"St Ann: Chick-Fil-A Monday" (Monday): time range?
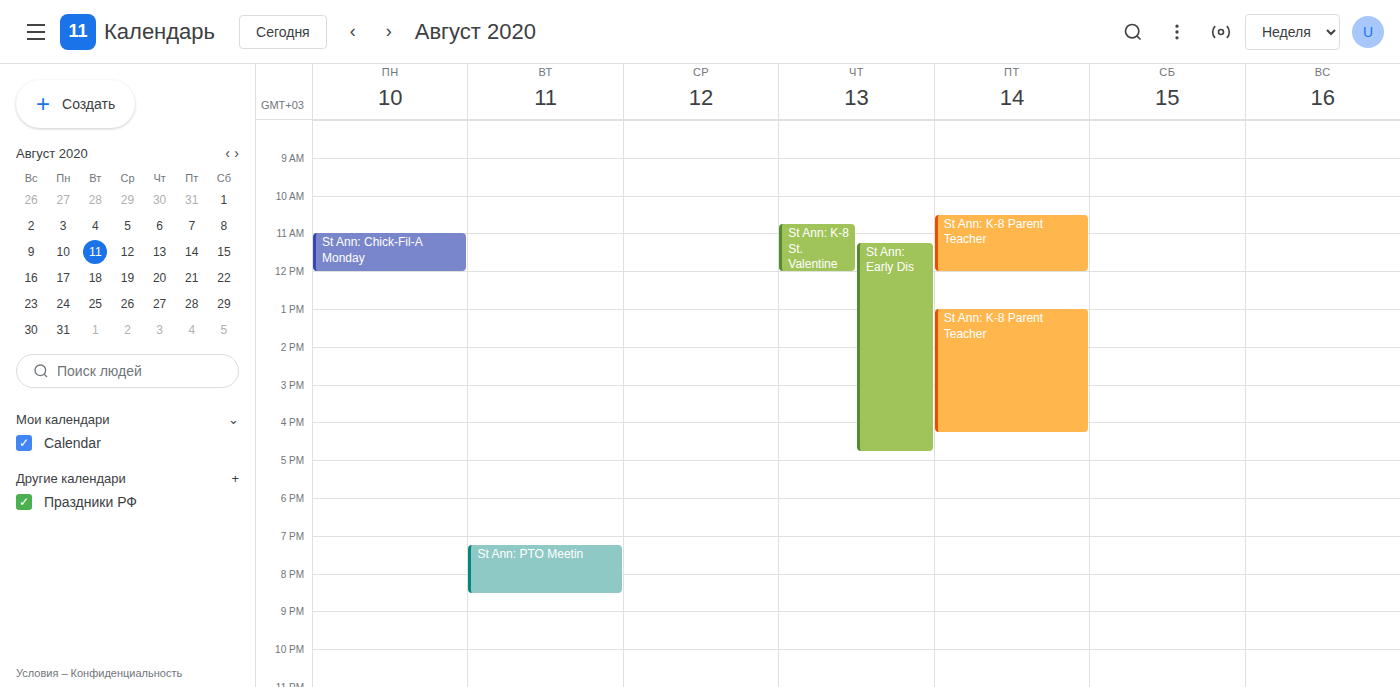
11:00 AM to 12:00 PM